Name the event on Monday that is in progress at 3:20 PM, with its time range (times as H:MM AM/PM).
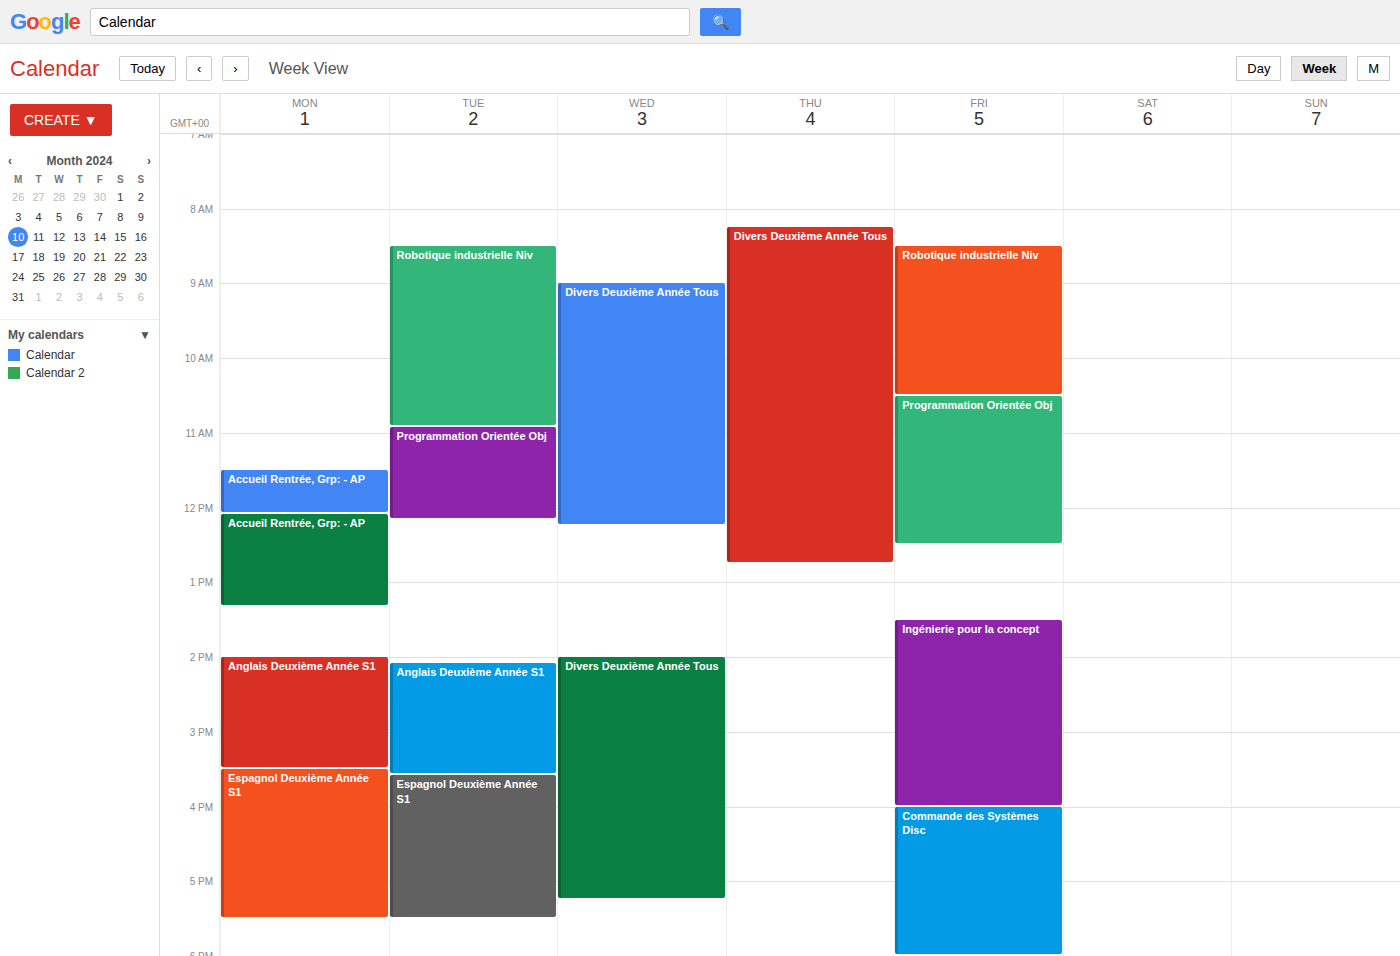
"Anglais Deuxième Année S1", 2:00 PM to 3:30 PM